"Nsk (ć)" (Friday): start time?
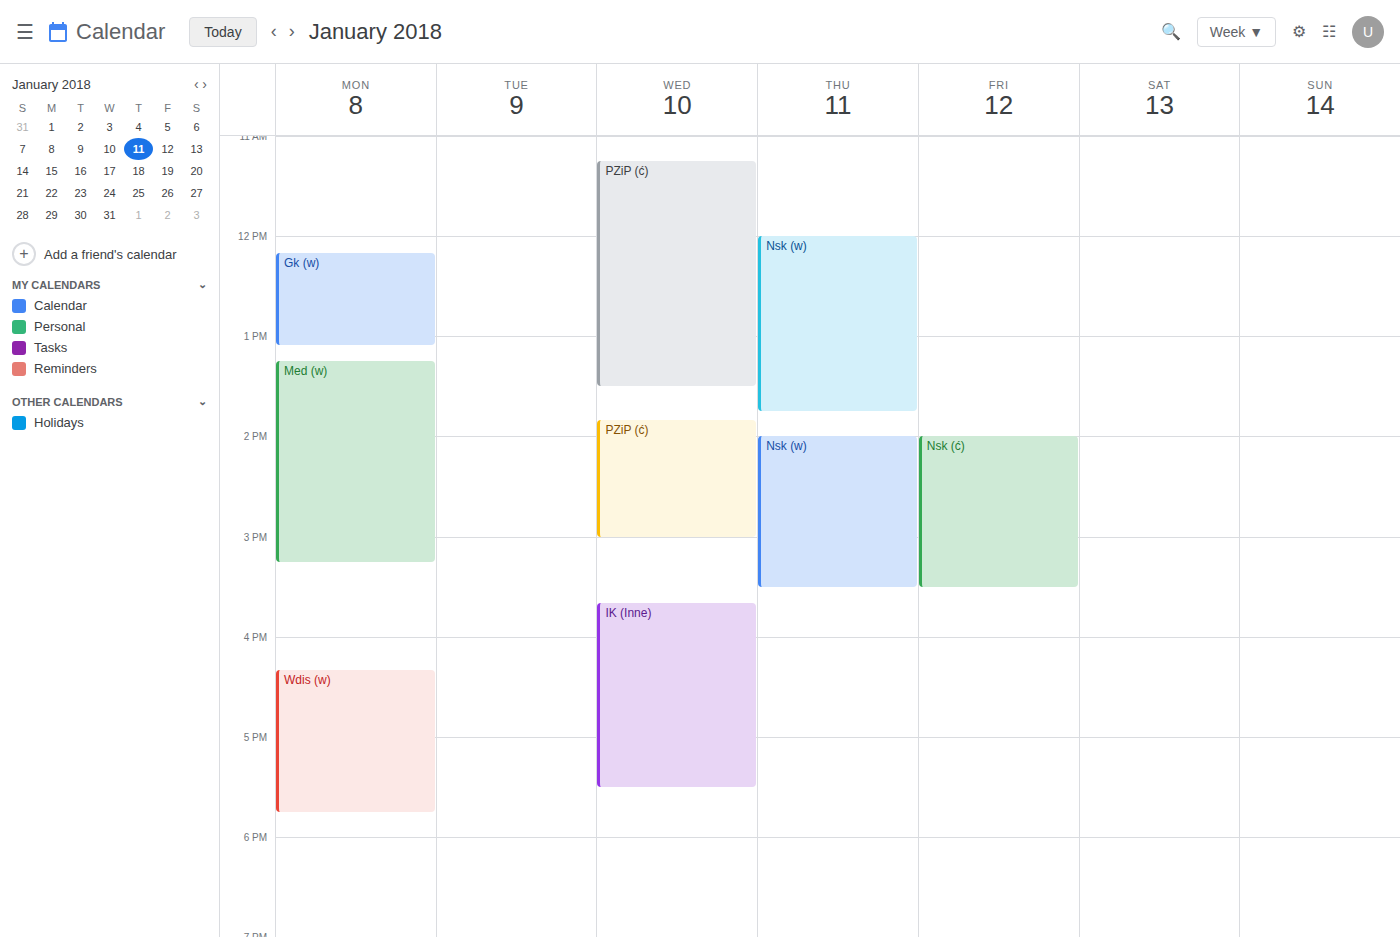
2:00 PM